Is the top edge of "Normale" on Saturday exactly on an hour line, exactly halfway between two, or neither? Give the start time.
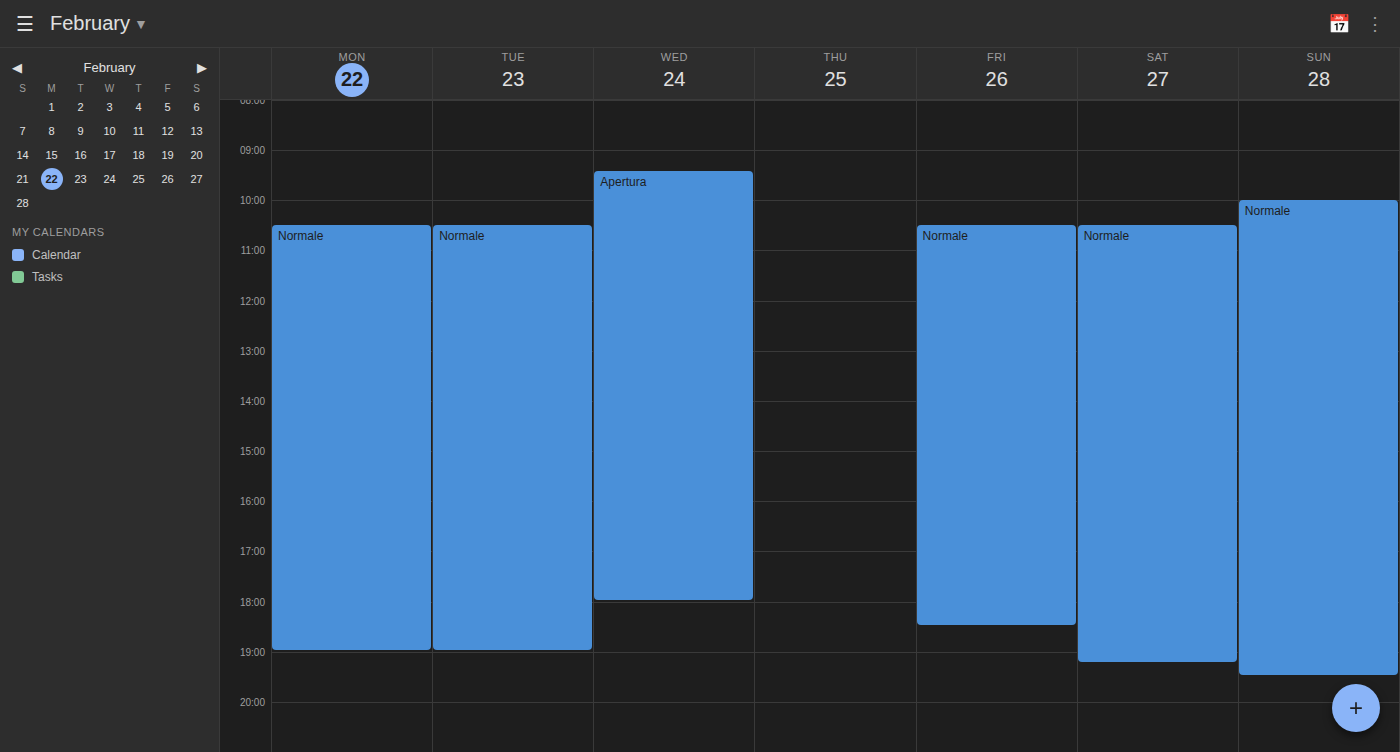
10:30 AM -- halfway between the 10 AM and 11 AM lines.